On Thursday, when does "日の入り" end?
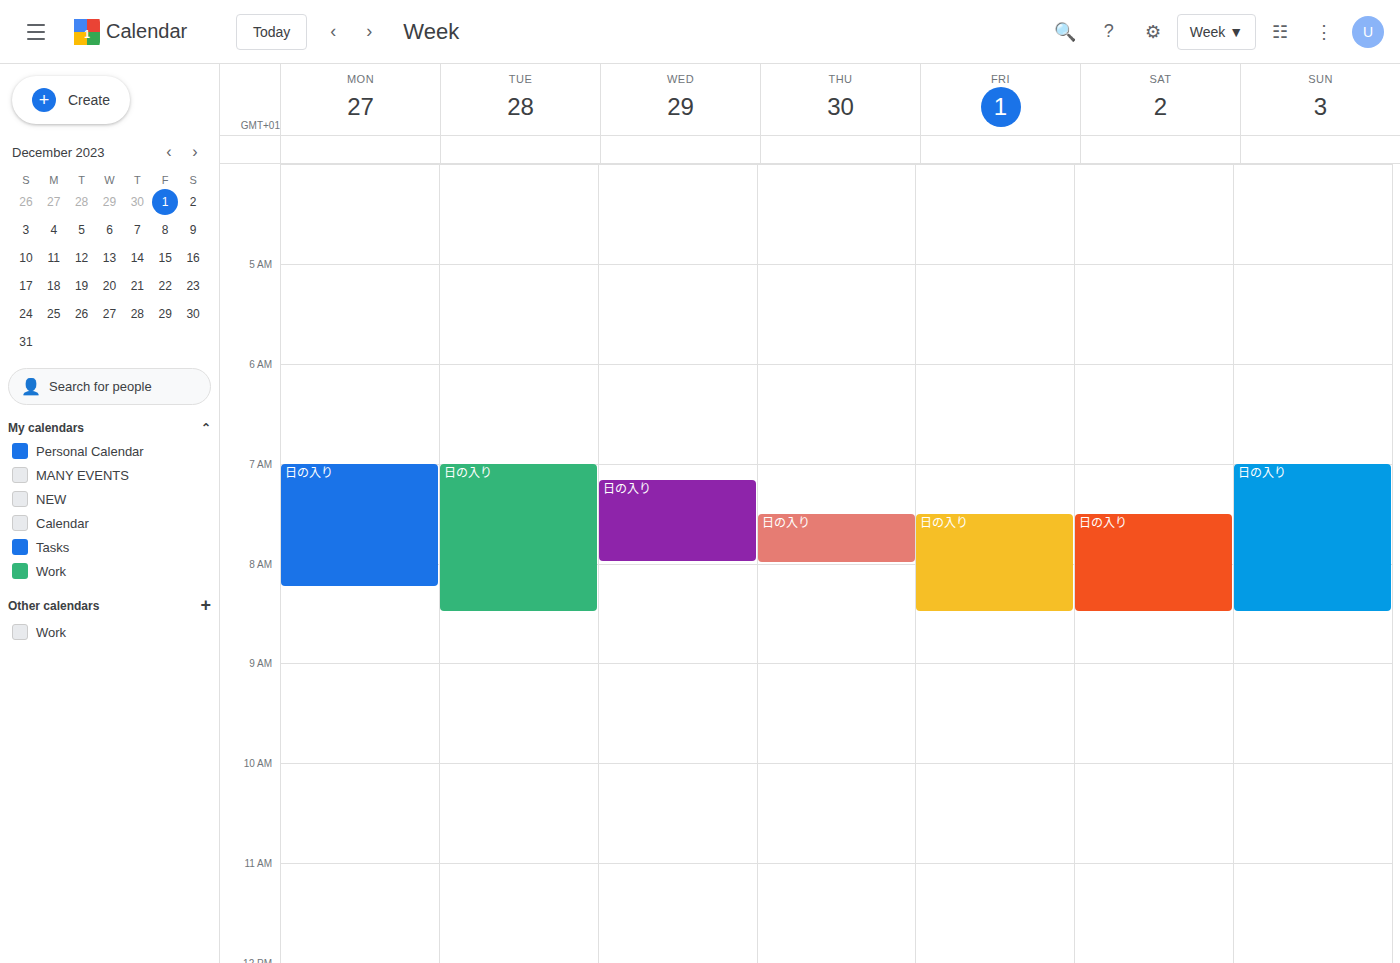
8:00 AM